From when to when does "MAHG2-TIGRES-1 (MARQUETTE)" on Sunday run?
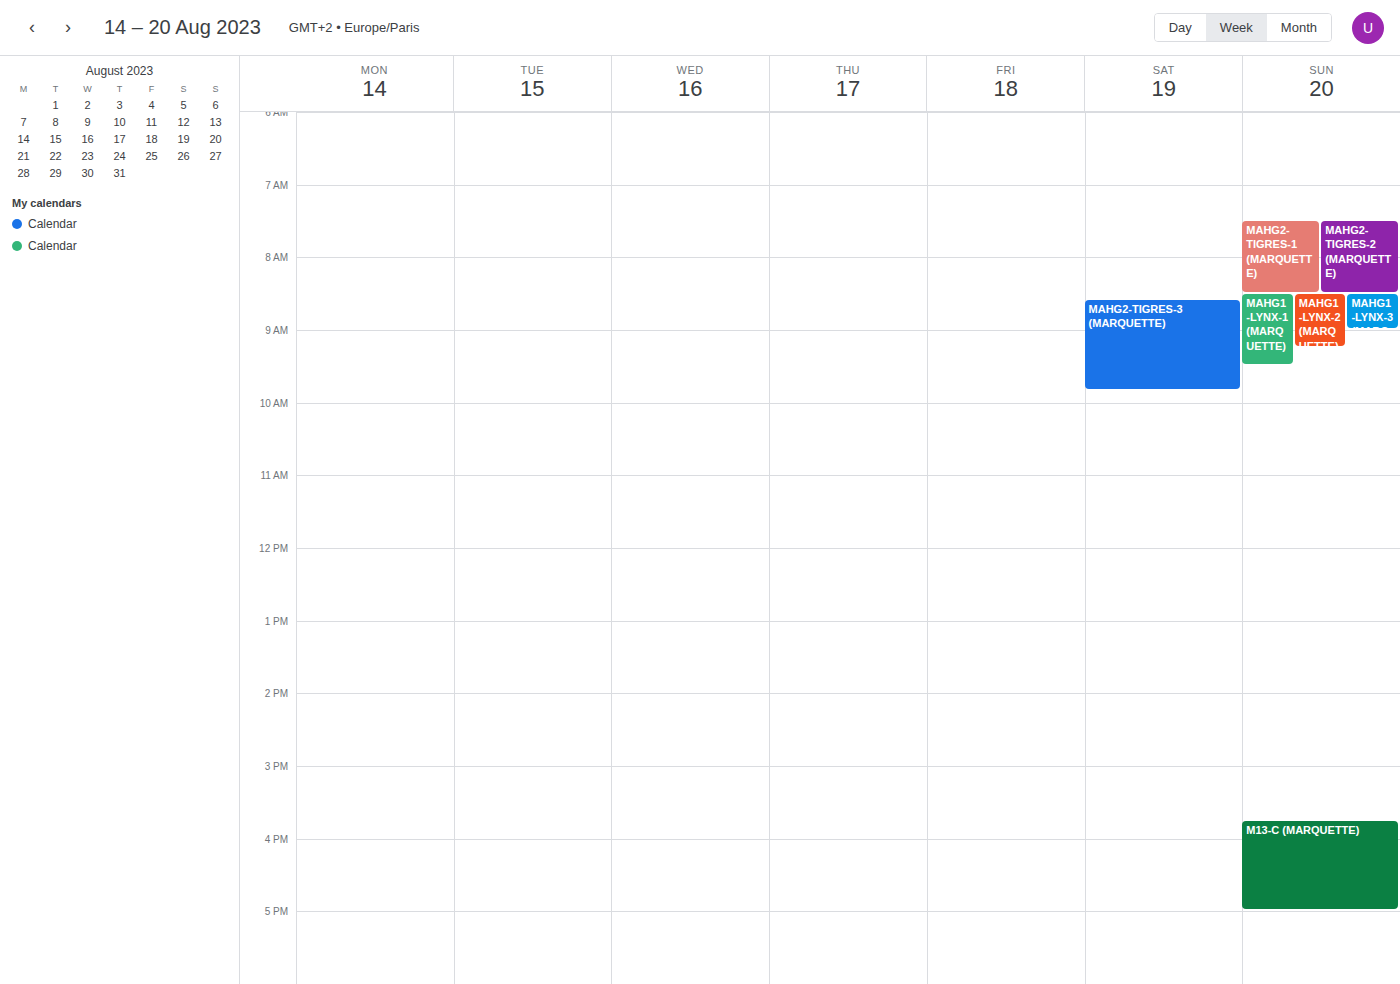
7:30 AM to 8:30 AM